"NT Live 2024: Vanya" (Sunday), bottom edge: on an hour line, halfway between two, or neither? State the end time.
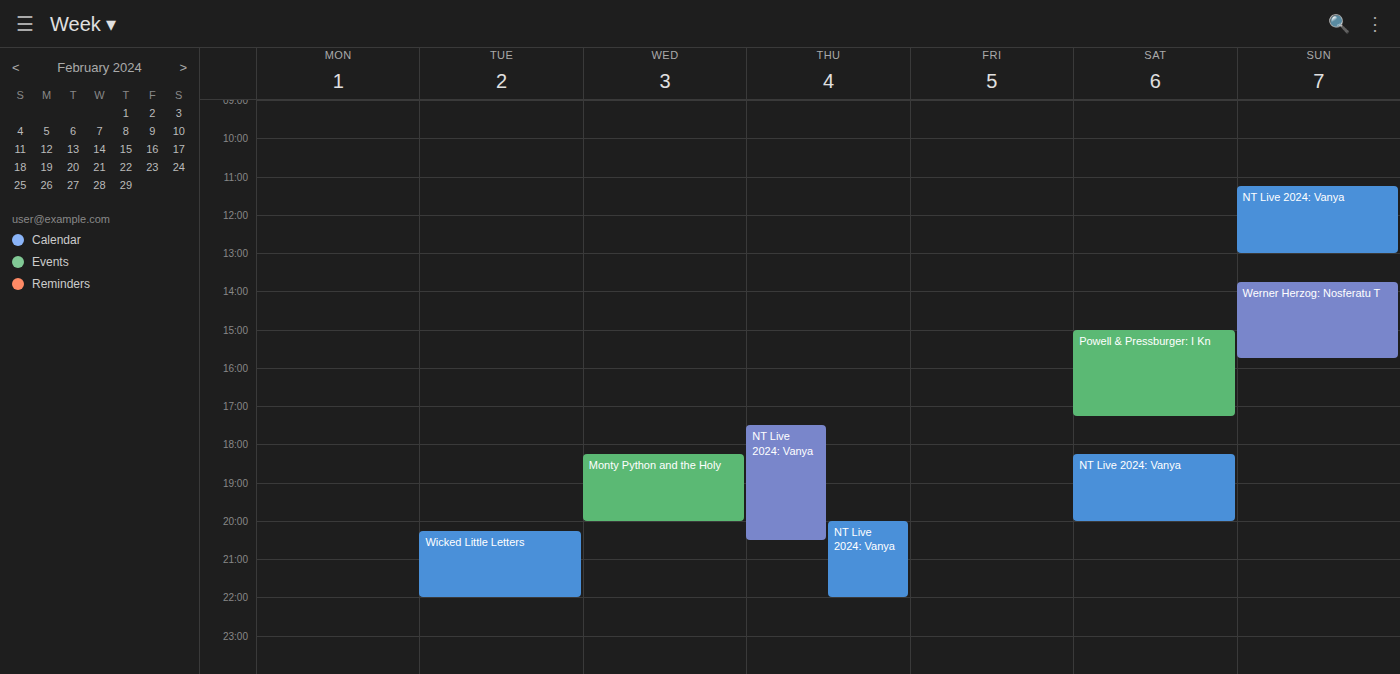
13:00 -- exactly on the 13:00 line.